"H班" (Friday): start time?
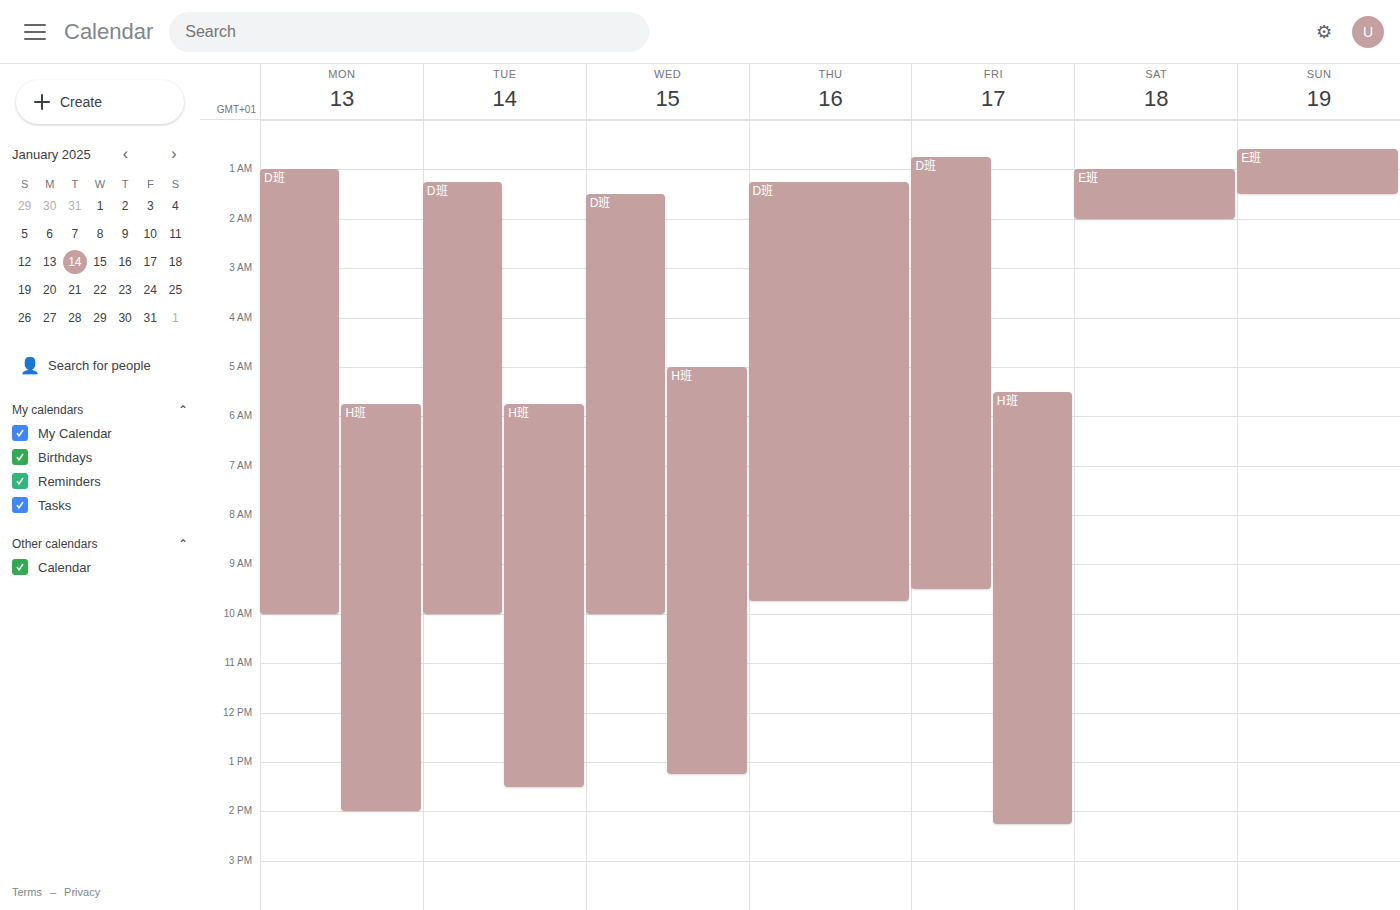
5:30 AM